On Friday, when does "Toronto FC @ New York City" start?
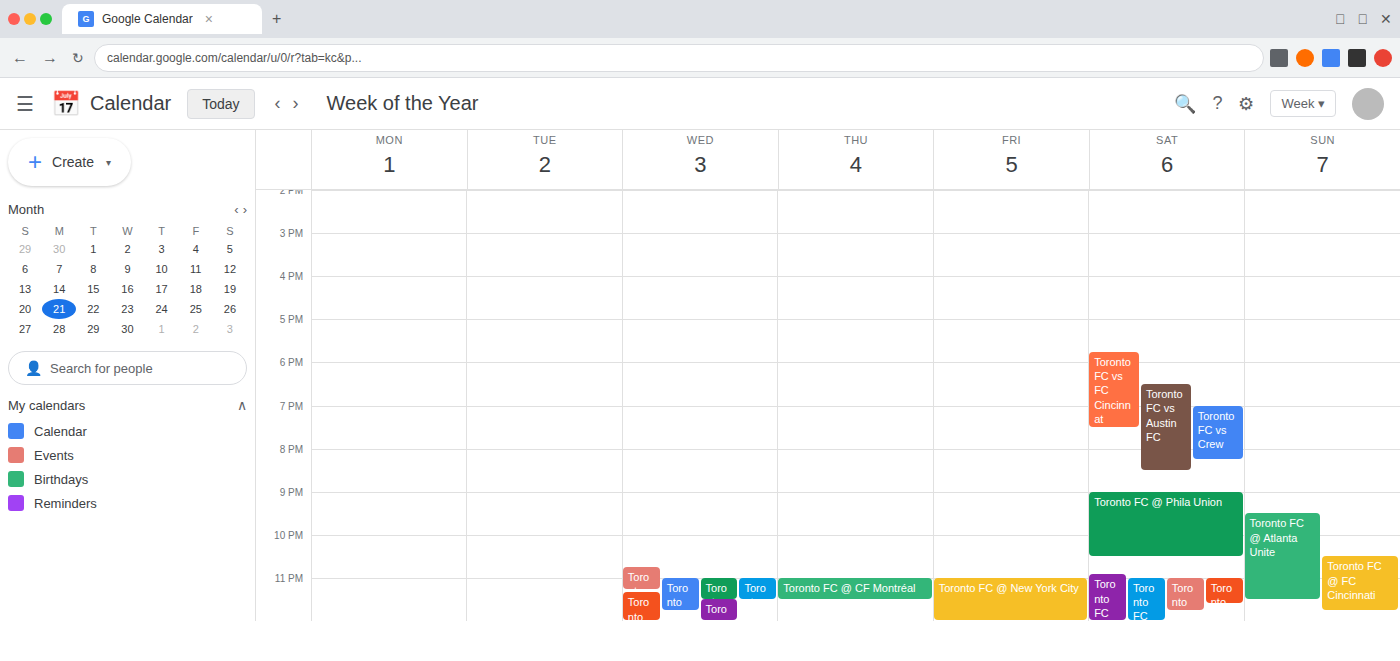
11:00 PM